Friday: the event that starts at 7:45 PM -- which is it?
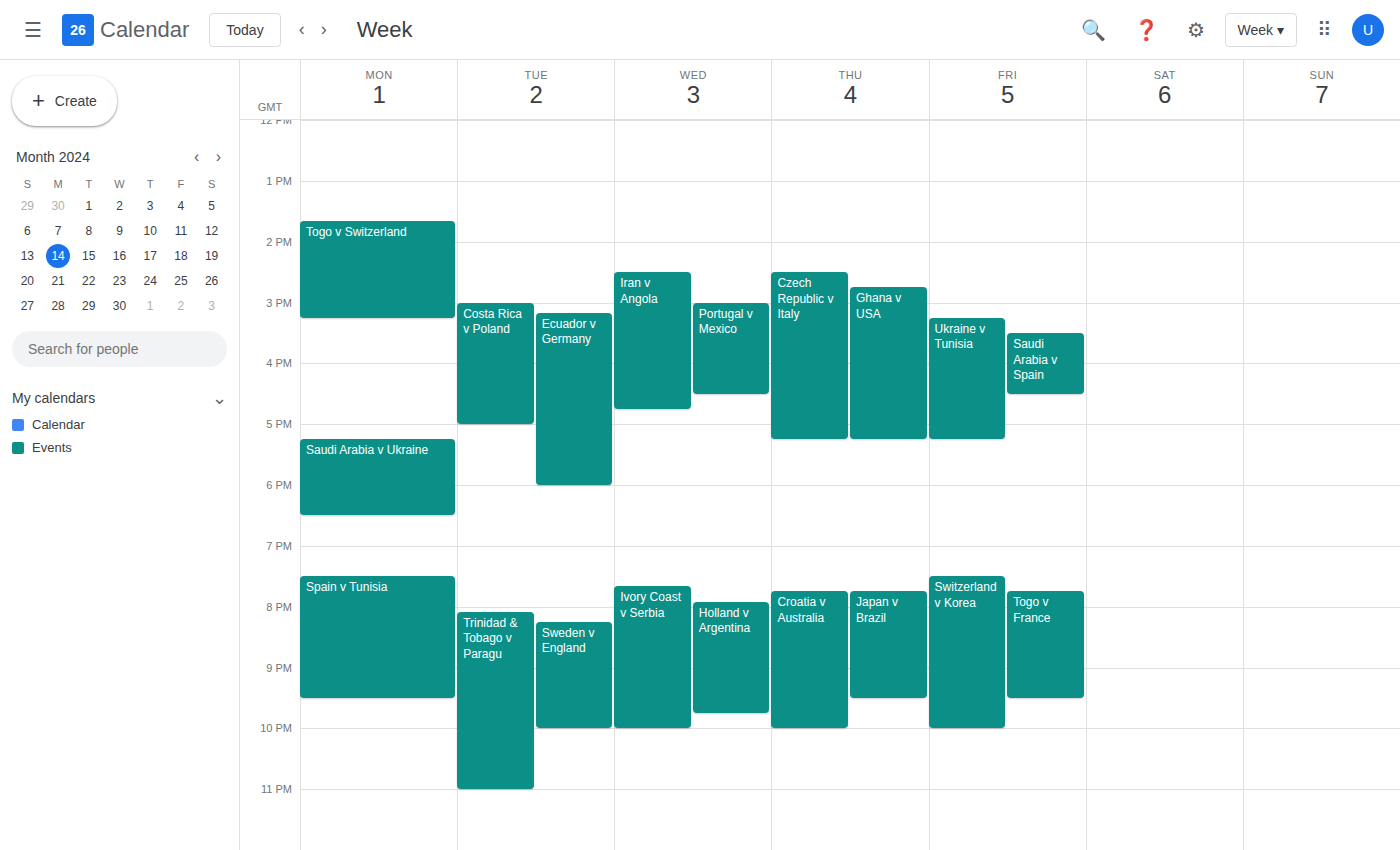
"Togo v France"